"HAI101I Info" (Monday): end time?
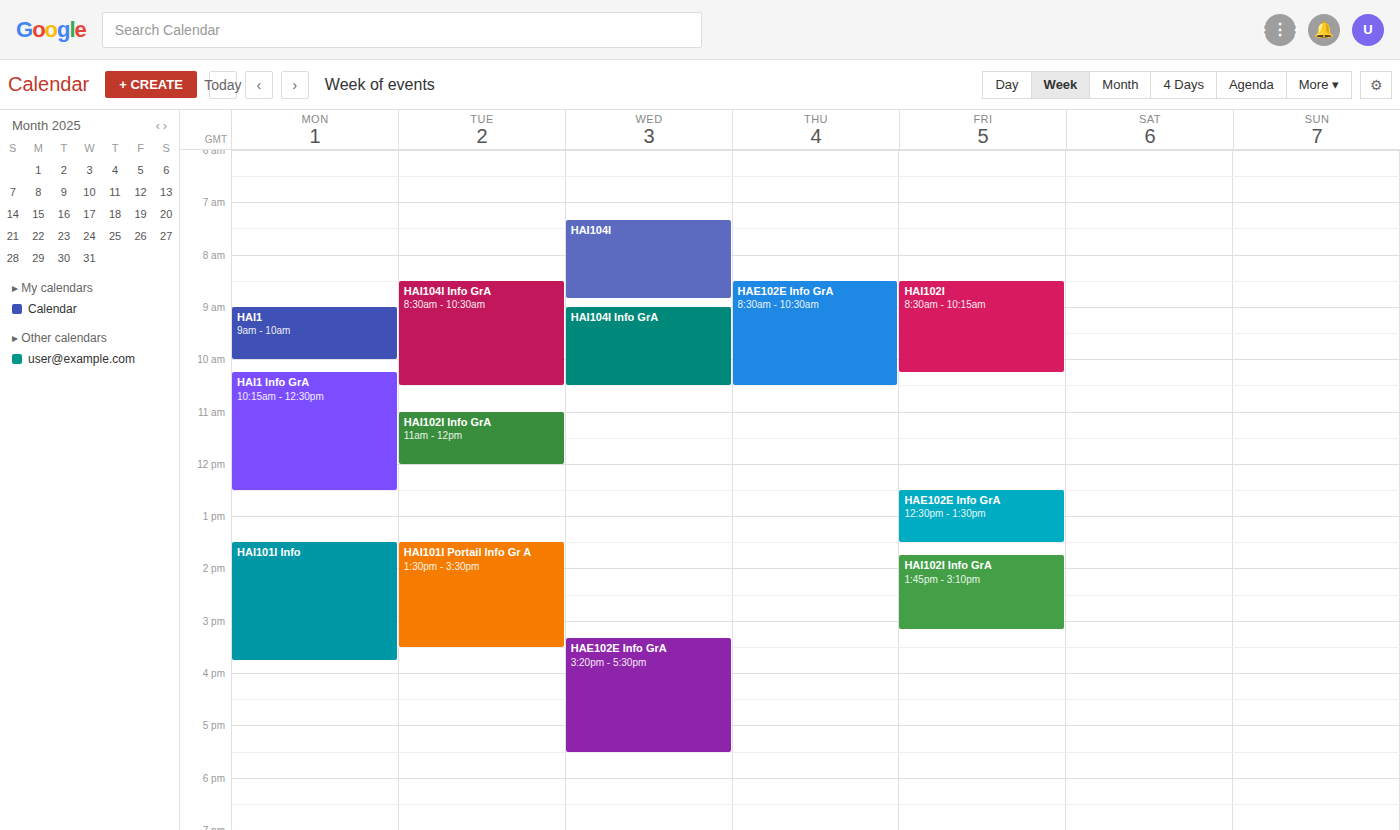
3:45 PM